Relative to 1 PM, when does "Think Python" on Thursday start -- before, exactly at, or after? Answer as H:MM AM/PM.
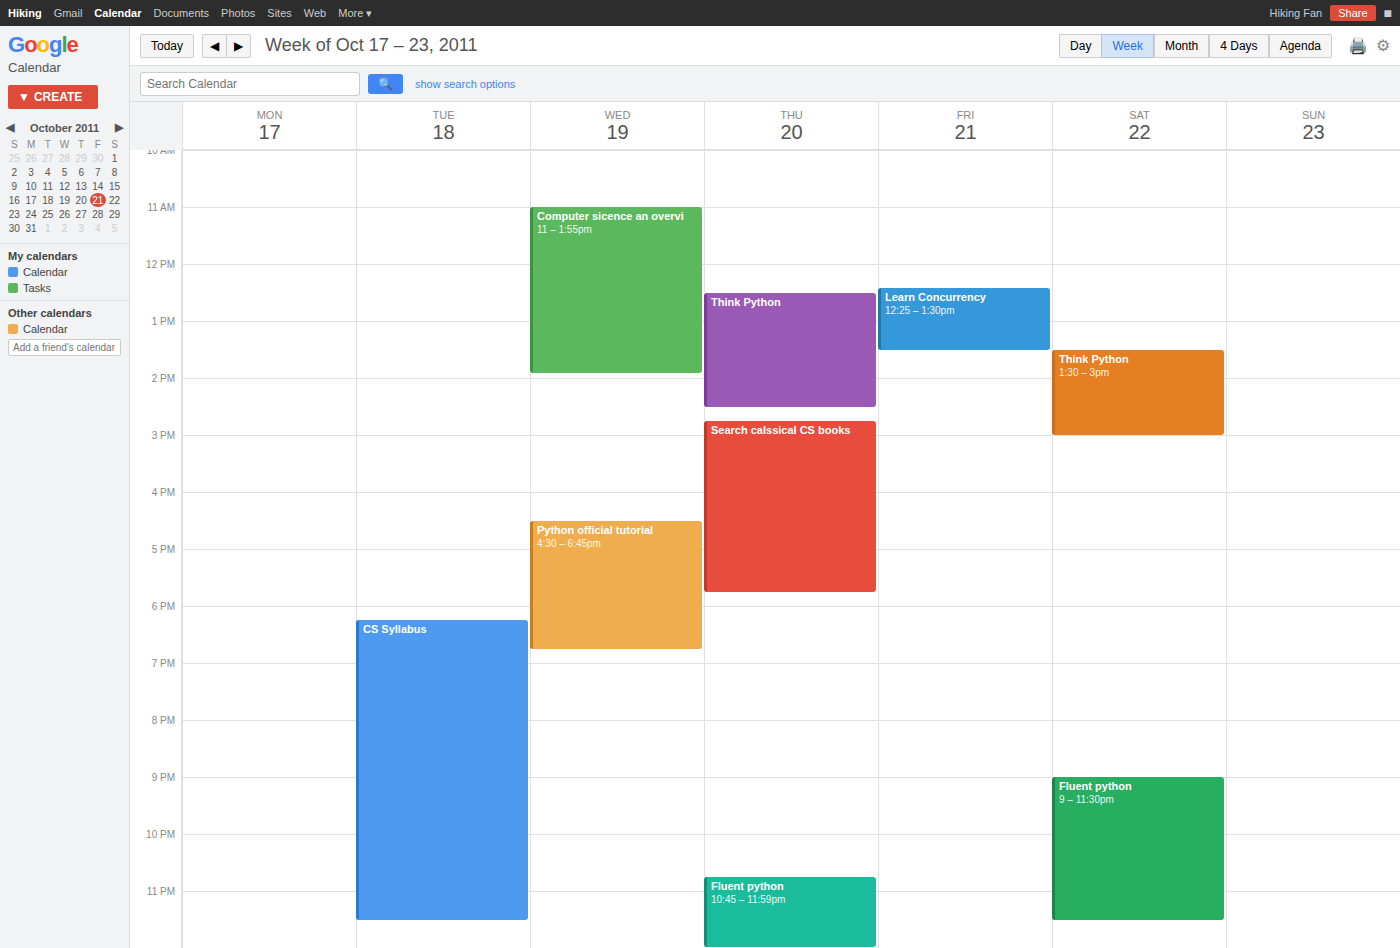
12:30 PM -- before 1 PM, 30 minutes above the 1 PM line.